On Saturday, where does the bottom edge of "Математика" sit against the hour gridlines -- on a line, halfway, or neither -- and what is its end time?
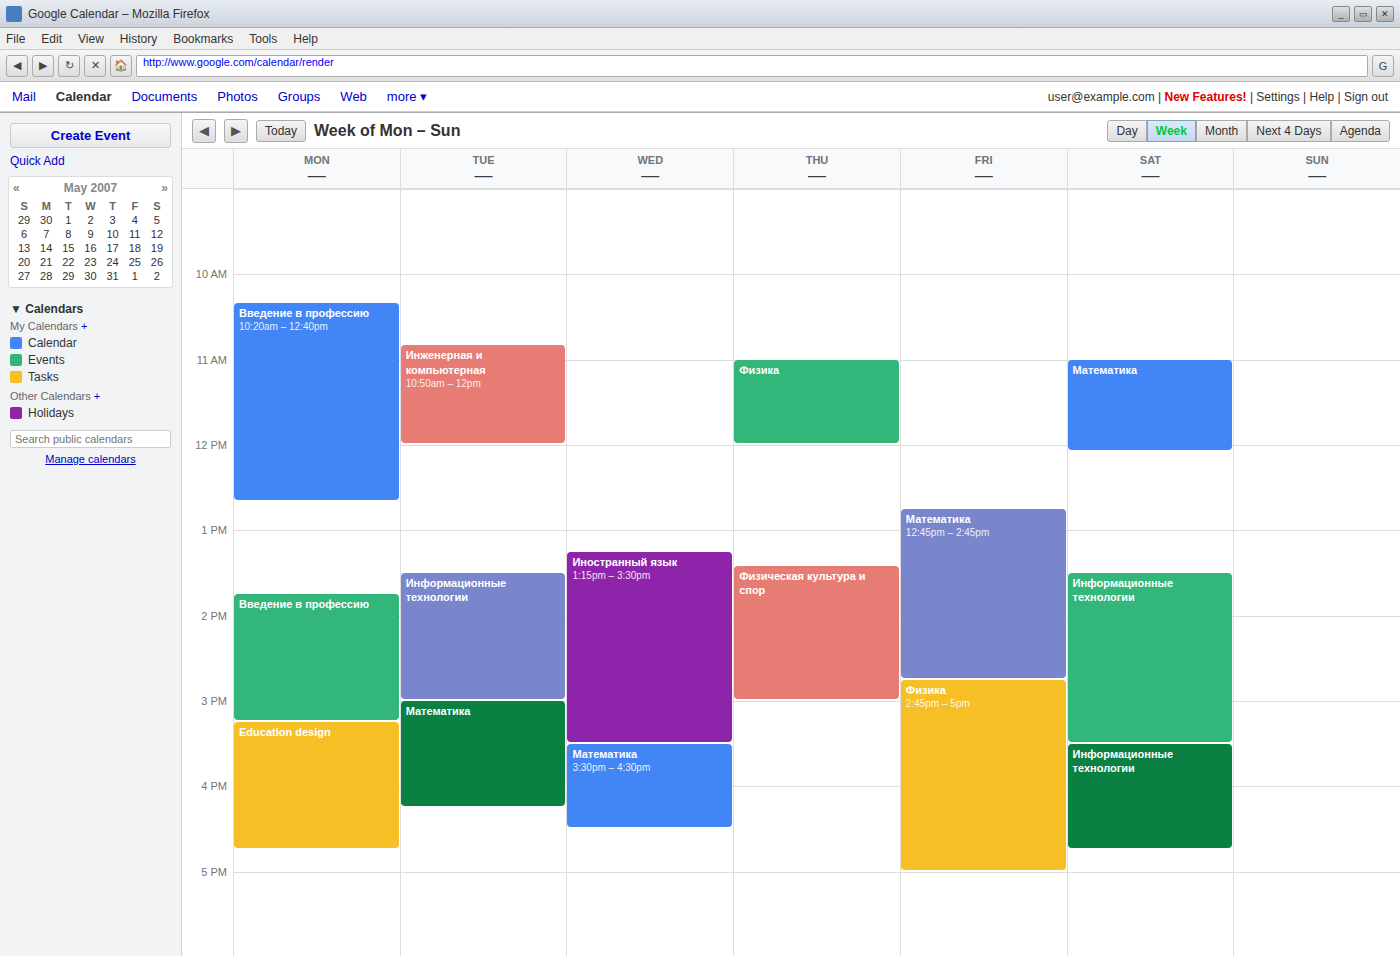
12:05 PM -- neither: 5 minutes below the 12 PM line and 55 minutes above the 1 PM line.